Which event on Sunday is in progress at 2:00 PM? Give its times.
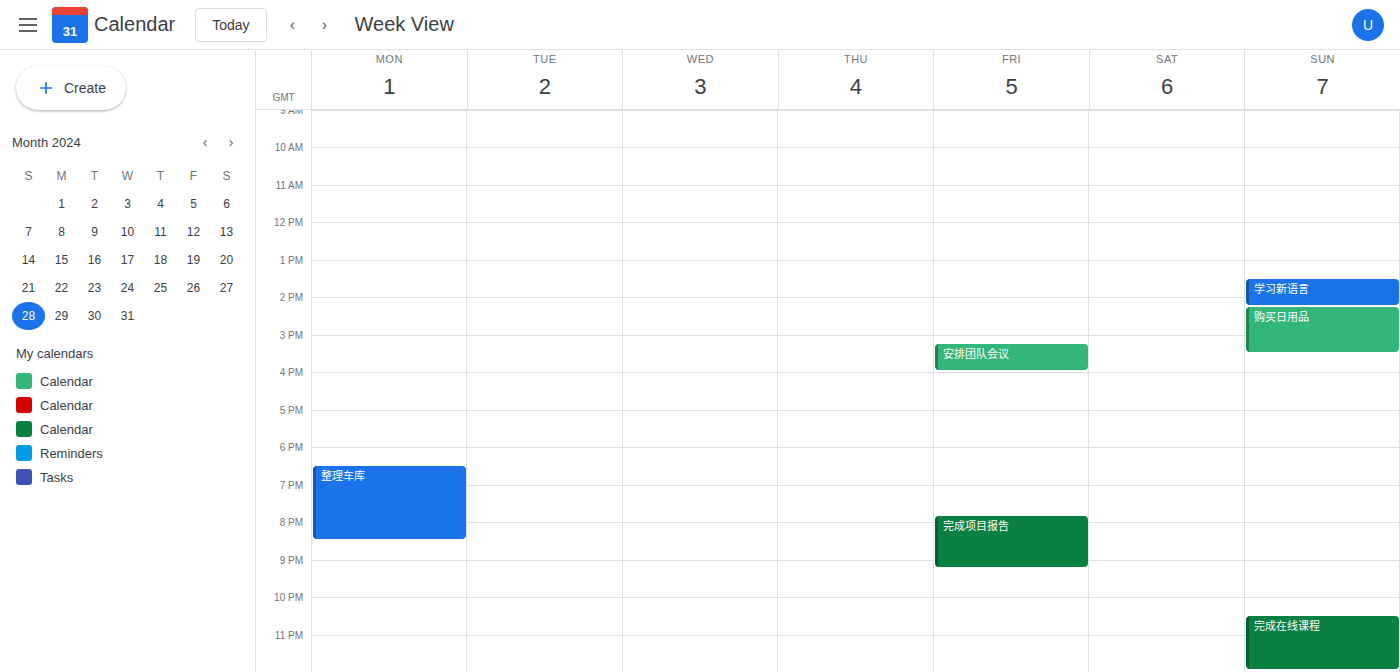
"学习新语言", 1:30 PM to 2:15 PM